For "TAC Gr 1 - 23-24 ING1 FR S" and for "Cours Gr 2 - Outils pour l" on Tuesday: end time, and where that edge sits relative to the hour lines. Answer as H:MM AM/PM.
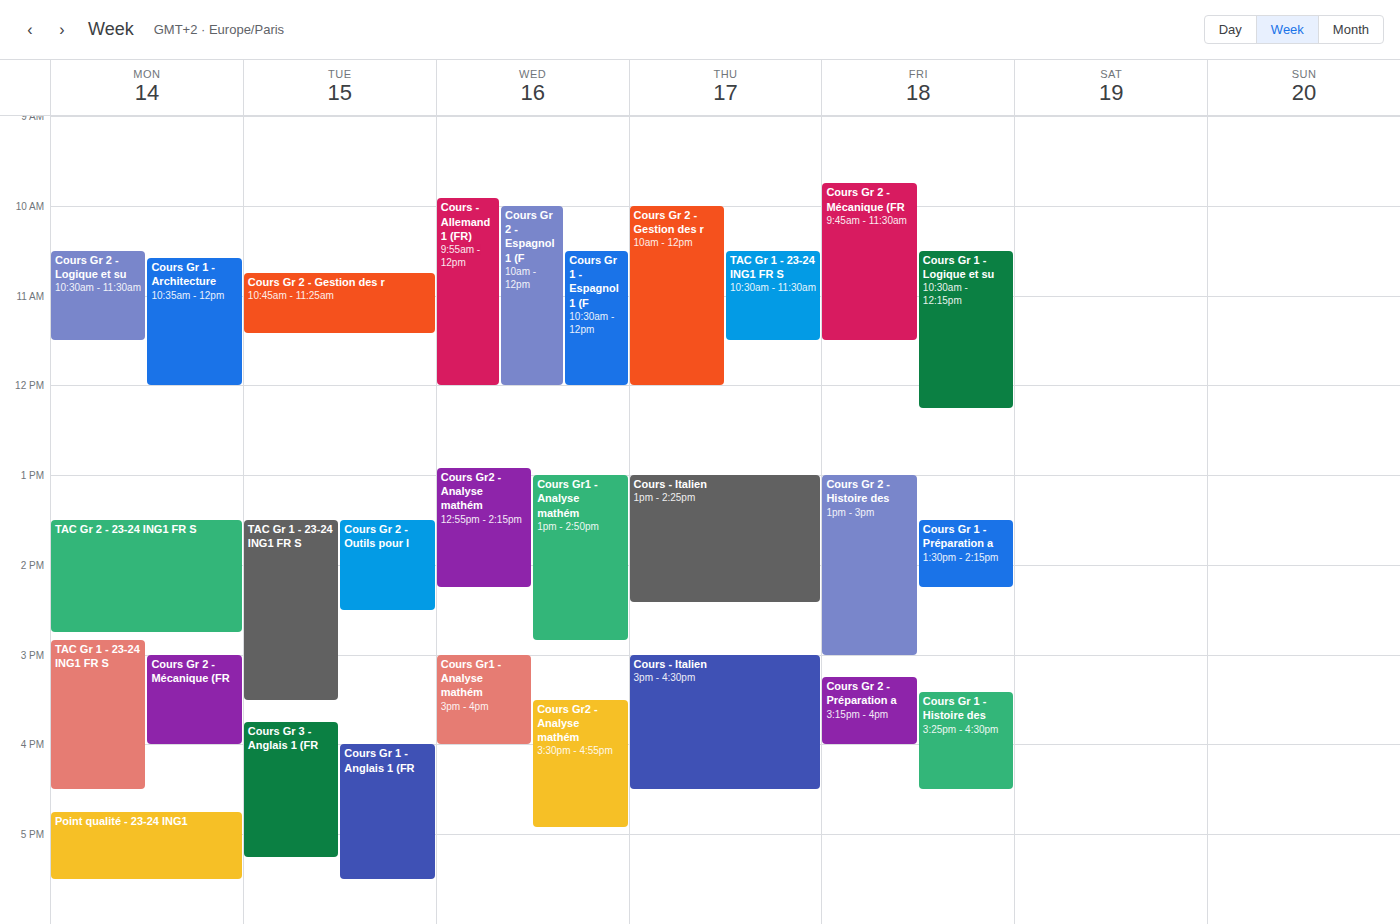
"TAC Gr 1 - 23-24 ING1 FR S": 3:30 PM, halfway between the 3 PM and 4 PM lines. "Cours Gr 2 - Outils pour l": 2:30 PM, halfway between the 2 PM and 3 PM lines.